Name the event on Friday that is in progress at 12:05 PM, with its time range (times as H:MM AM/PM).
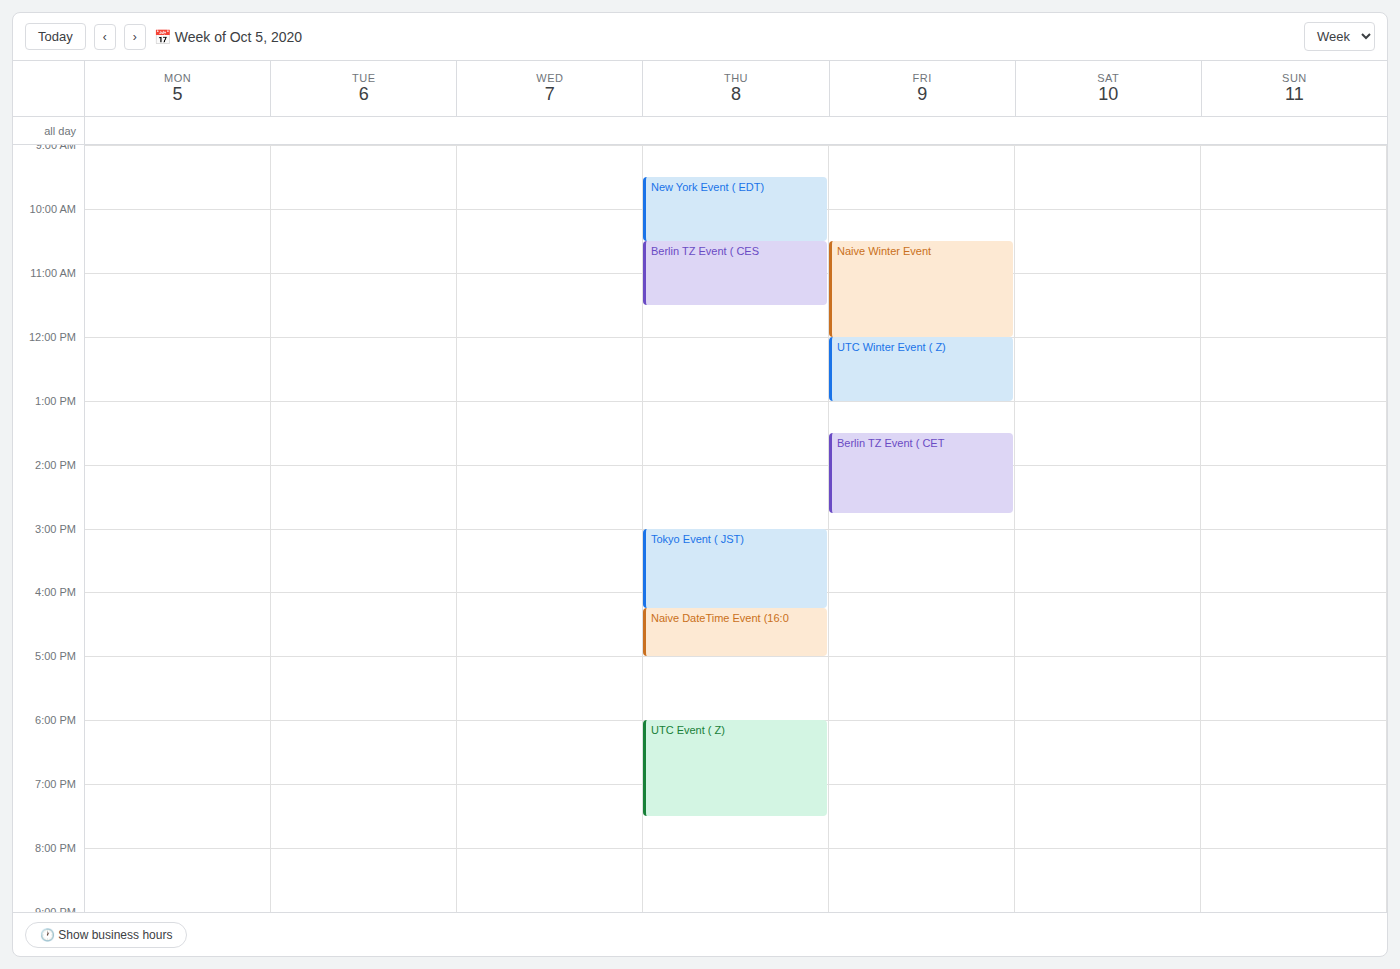
"UTC Winter Event ( Z)", 12:00 PM to 1:00 PM